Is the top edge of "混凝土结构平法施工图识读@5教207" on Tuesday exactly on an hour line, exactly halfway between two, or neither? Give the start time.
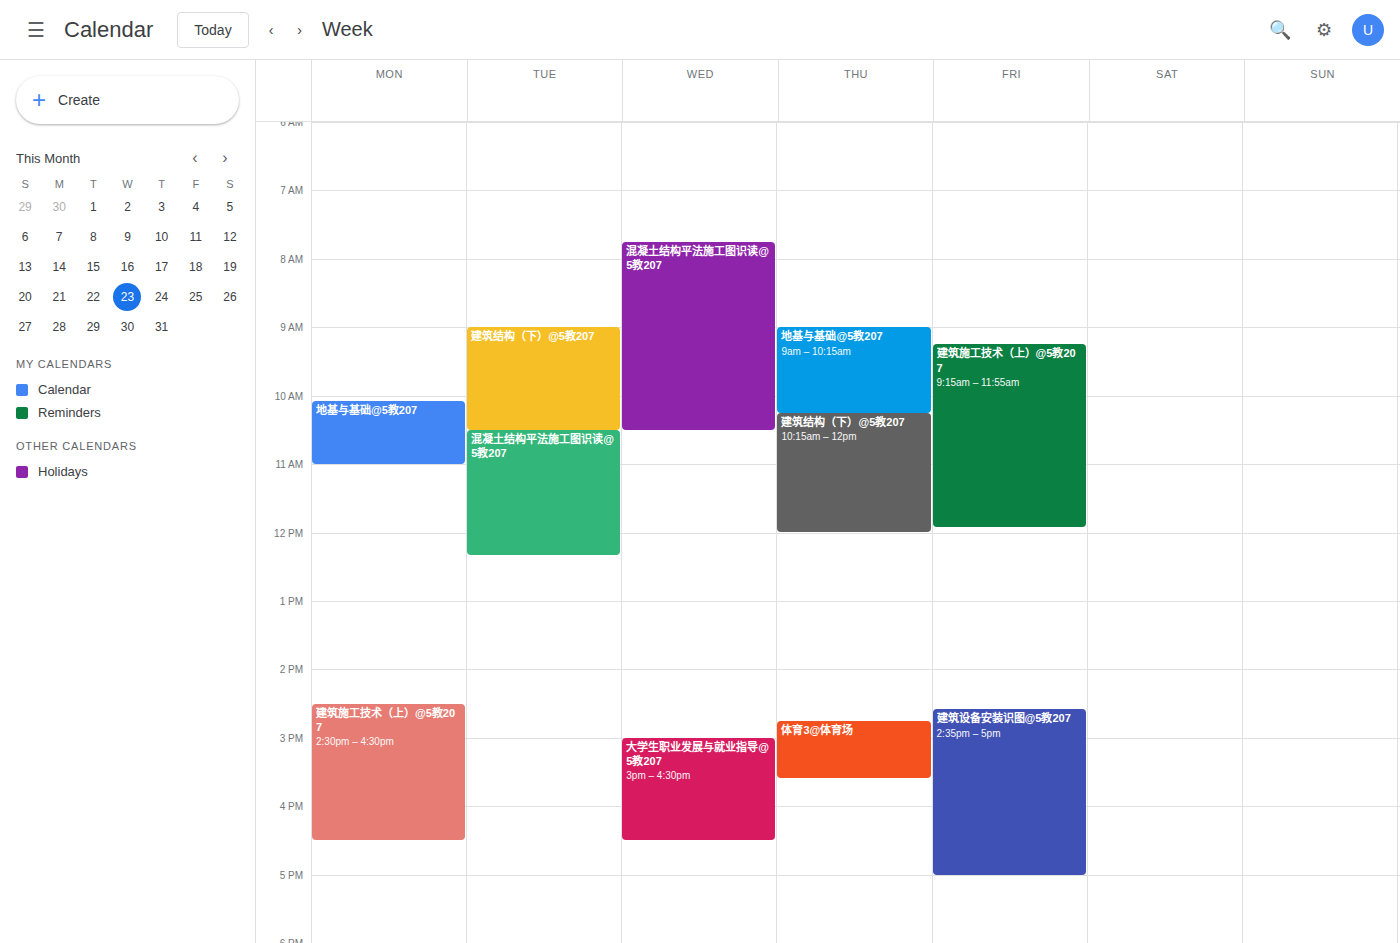
10:30 AM -- halfway between the 10 AM and 11 AM lines.